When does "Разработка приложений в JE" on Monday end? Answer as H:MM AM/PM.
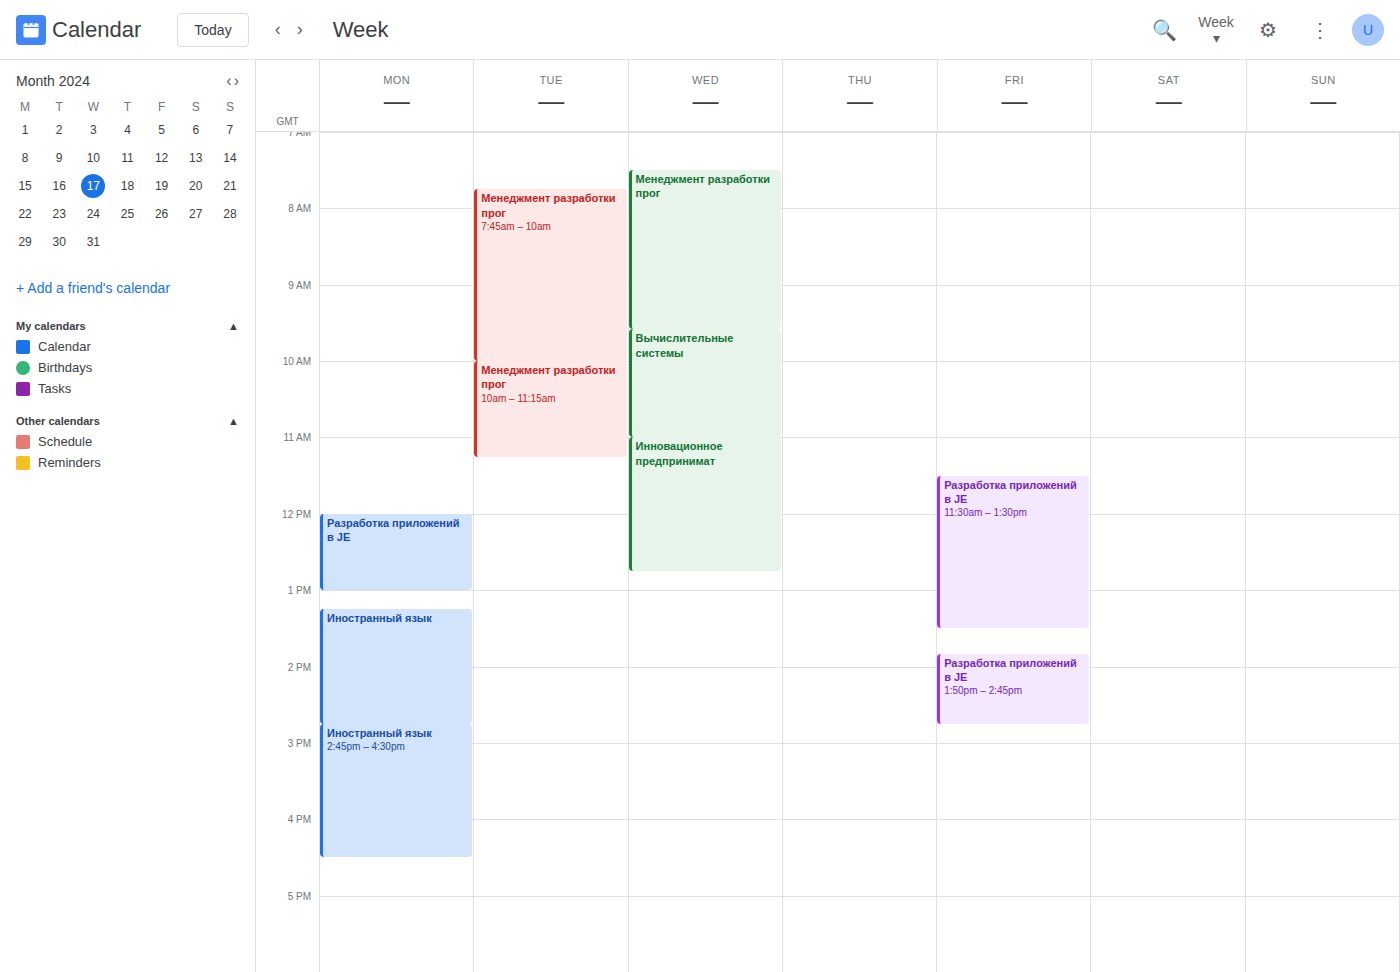
1:00 PM